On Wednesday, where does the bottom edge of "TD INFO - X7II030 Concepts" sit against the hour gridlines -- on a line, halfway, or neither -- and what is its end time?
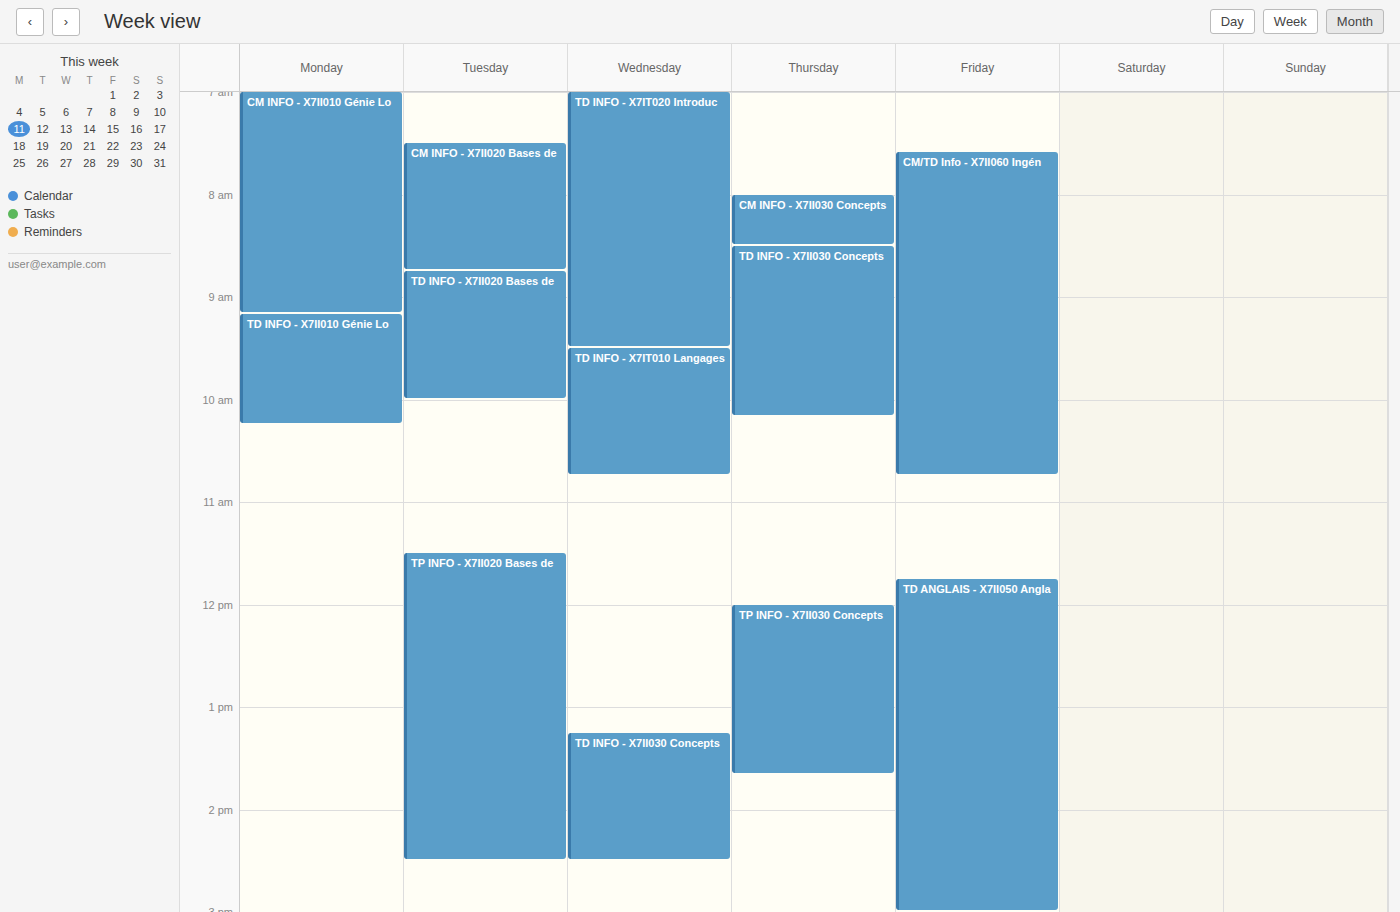
2:30 PM -- halfway between the 2 PM and 3 PM lines.